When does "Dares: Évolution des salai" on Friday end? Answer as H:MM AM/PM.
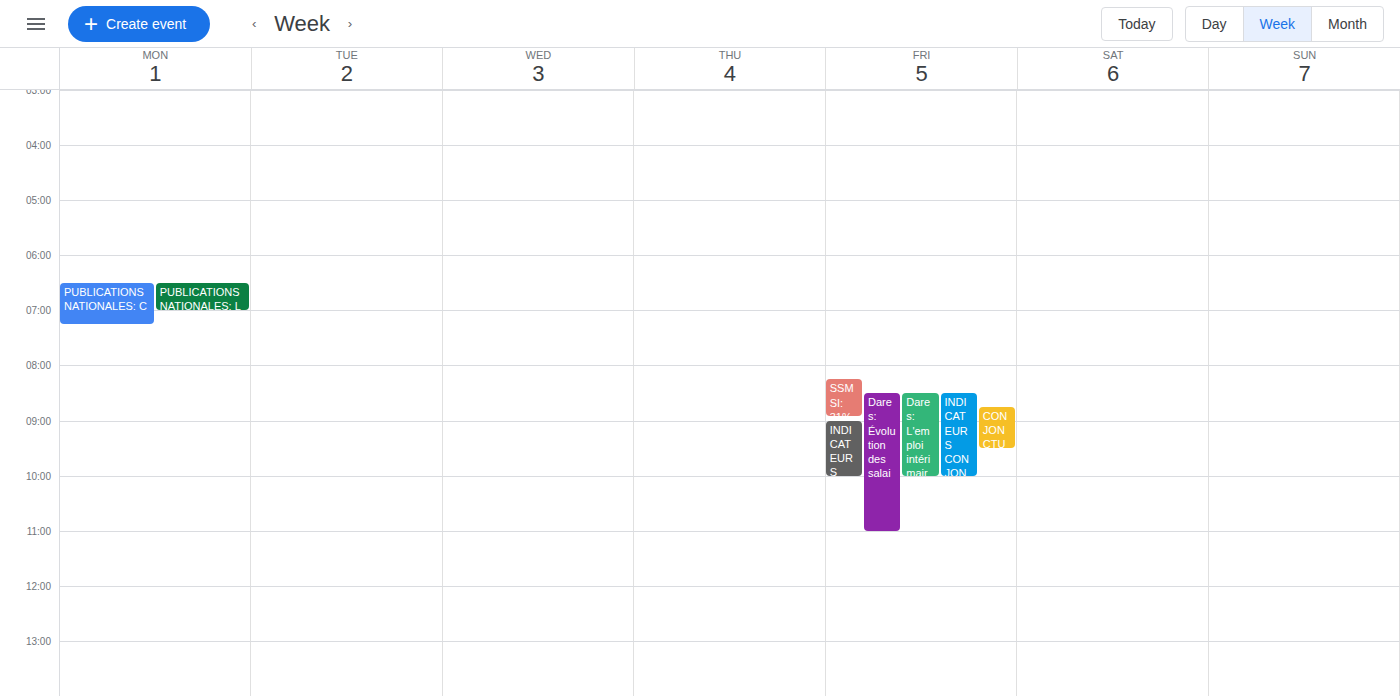
11:00 AM